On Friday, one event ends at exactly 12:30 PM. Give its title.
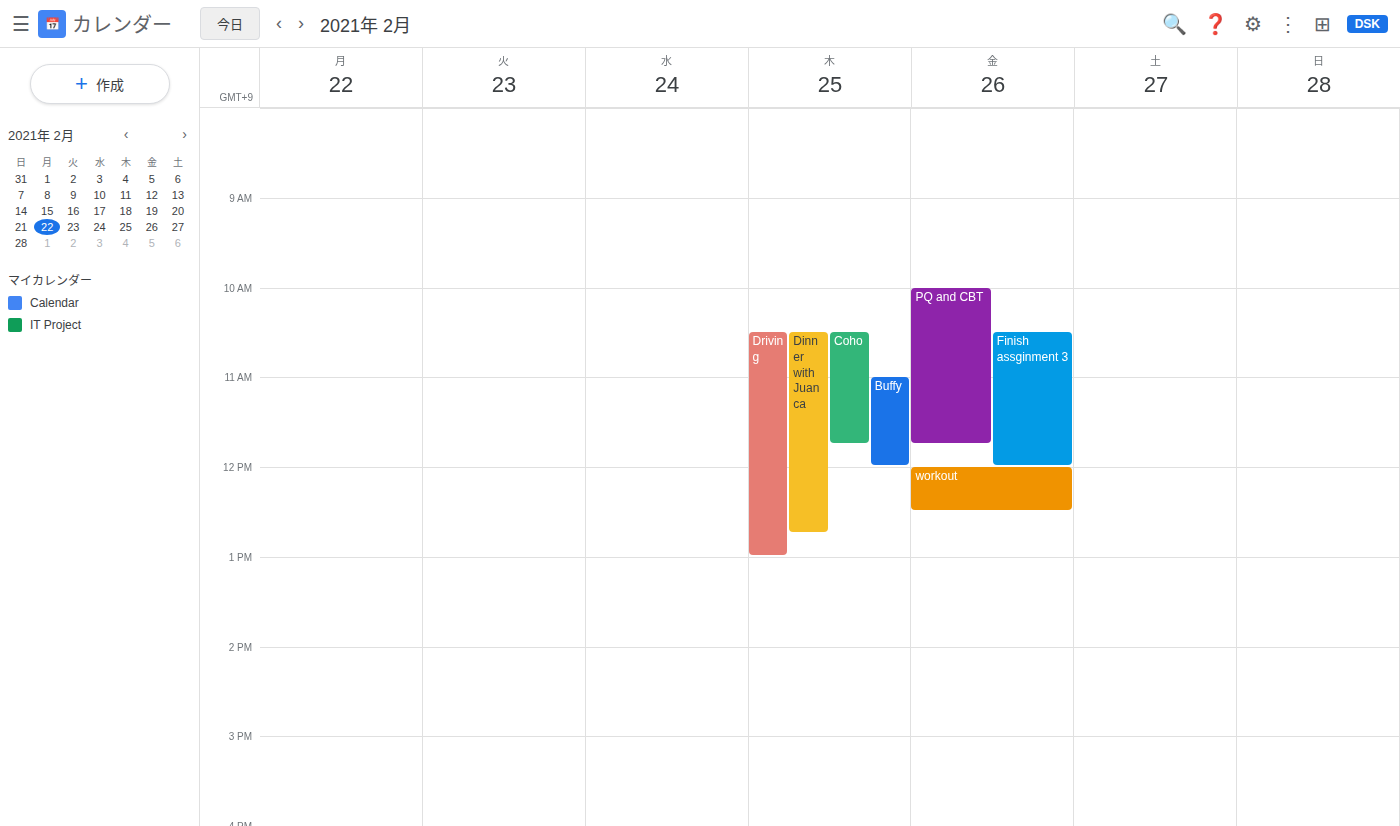
"workout"